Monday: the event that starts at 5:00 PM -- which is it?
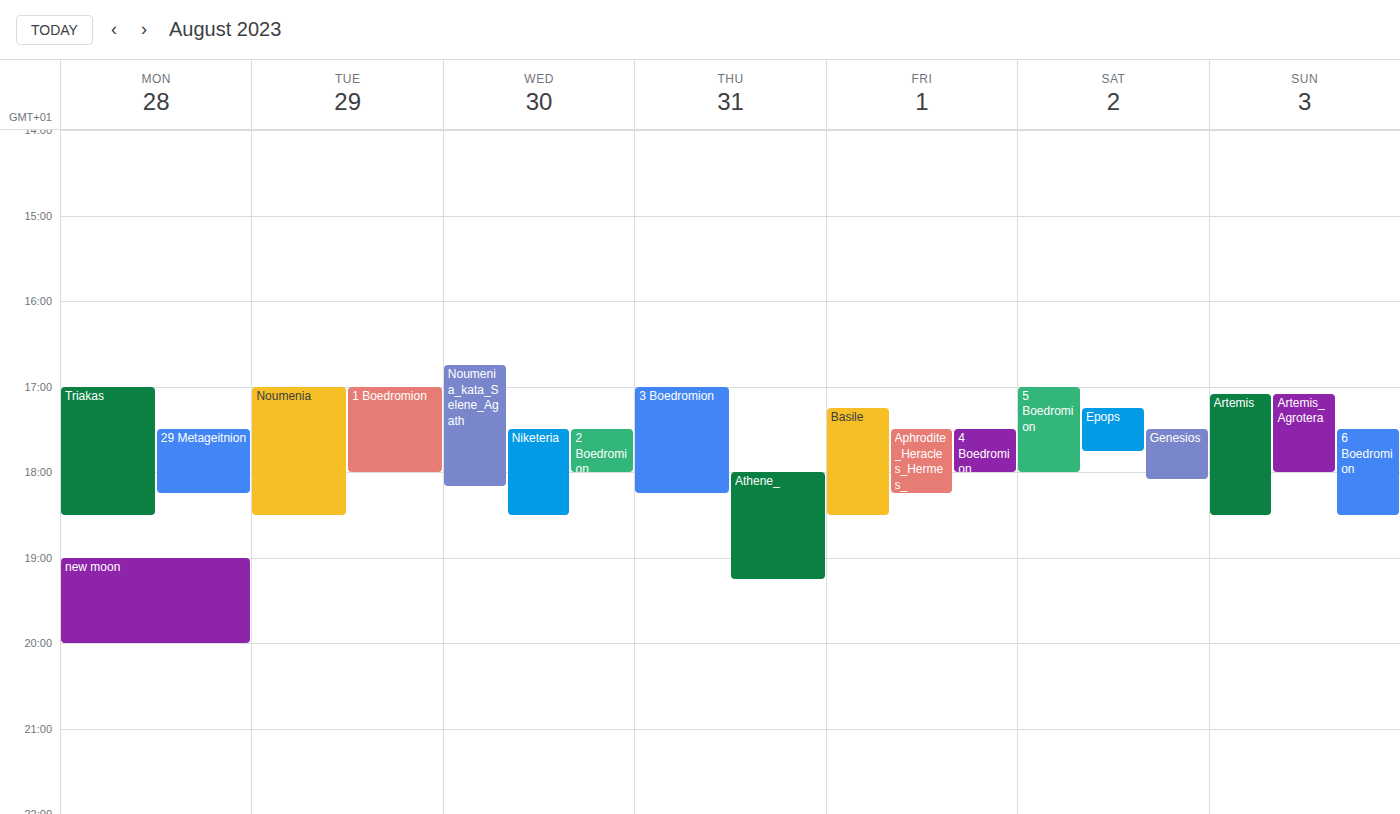
"Triakas"